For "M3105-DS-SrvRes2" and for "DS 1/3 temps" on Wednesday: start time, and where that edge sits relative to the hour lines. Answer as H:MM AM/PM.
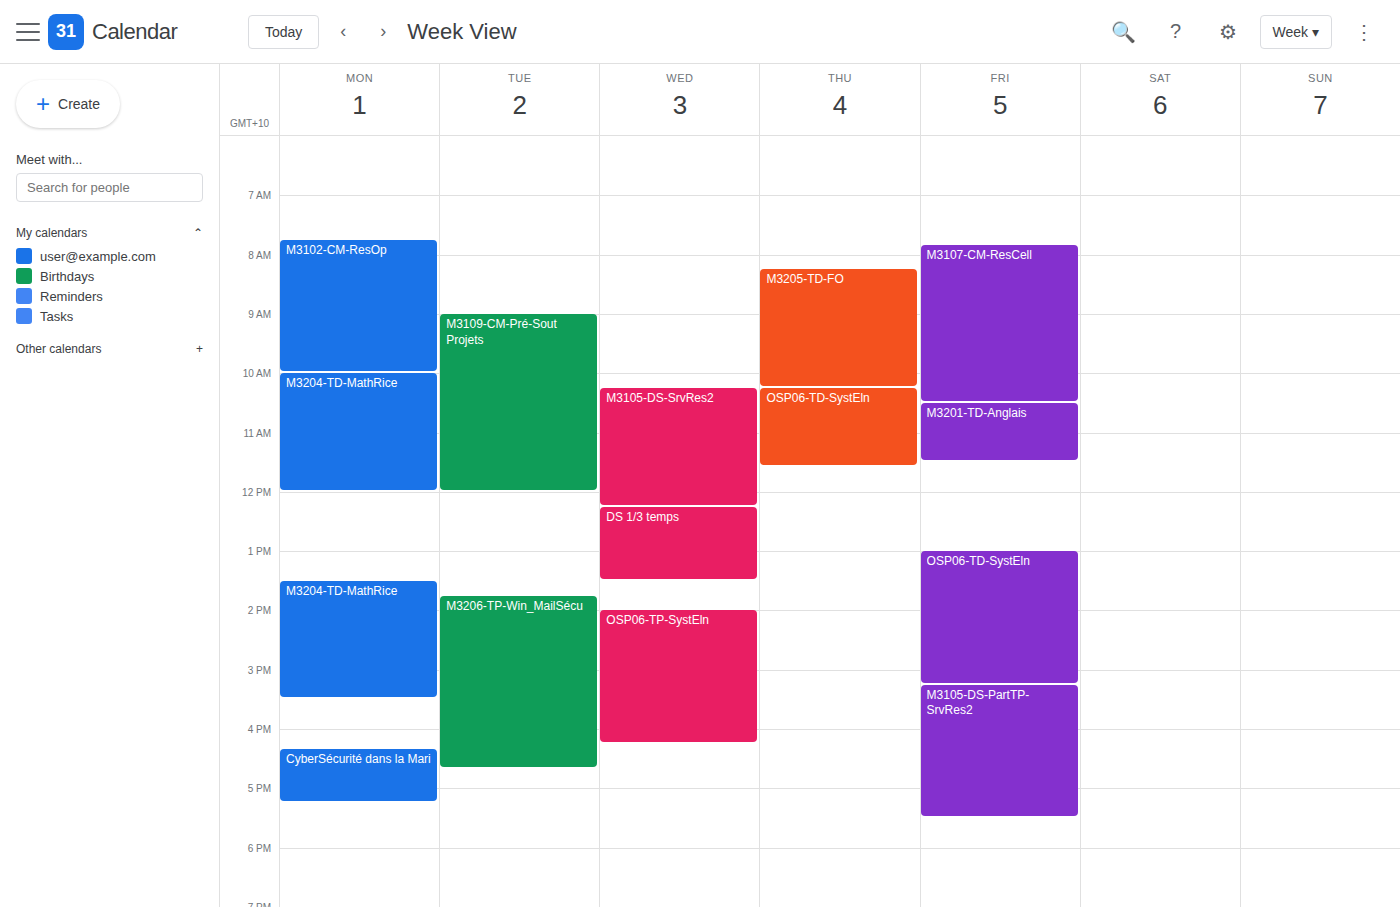
"M3105-DS-SrvRes2": 10:15 AM, neither: a quarter of the way from the 10 AM line to the 11 AM line. "DS 1/3 temps": 12:15 PM, neither: a quarter of the way from the 12 PM line to the 1 PM line.